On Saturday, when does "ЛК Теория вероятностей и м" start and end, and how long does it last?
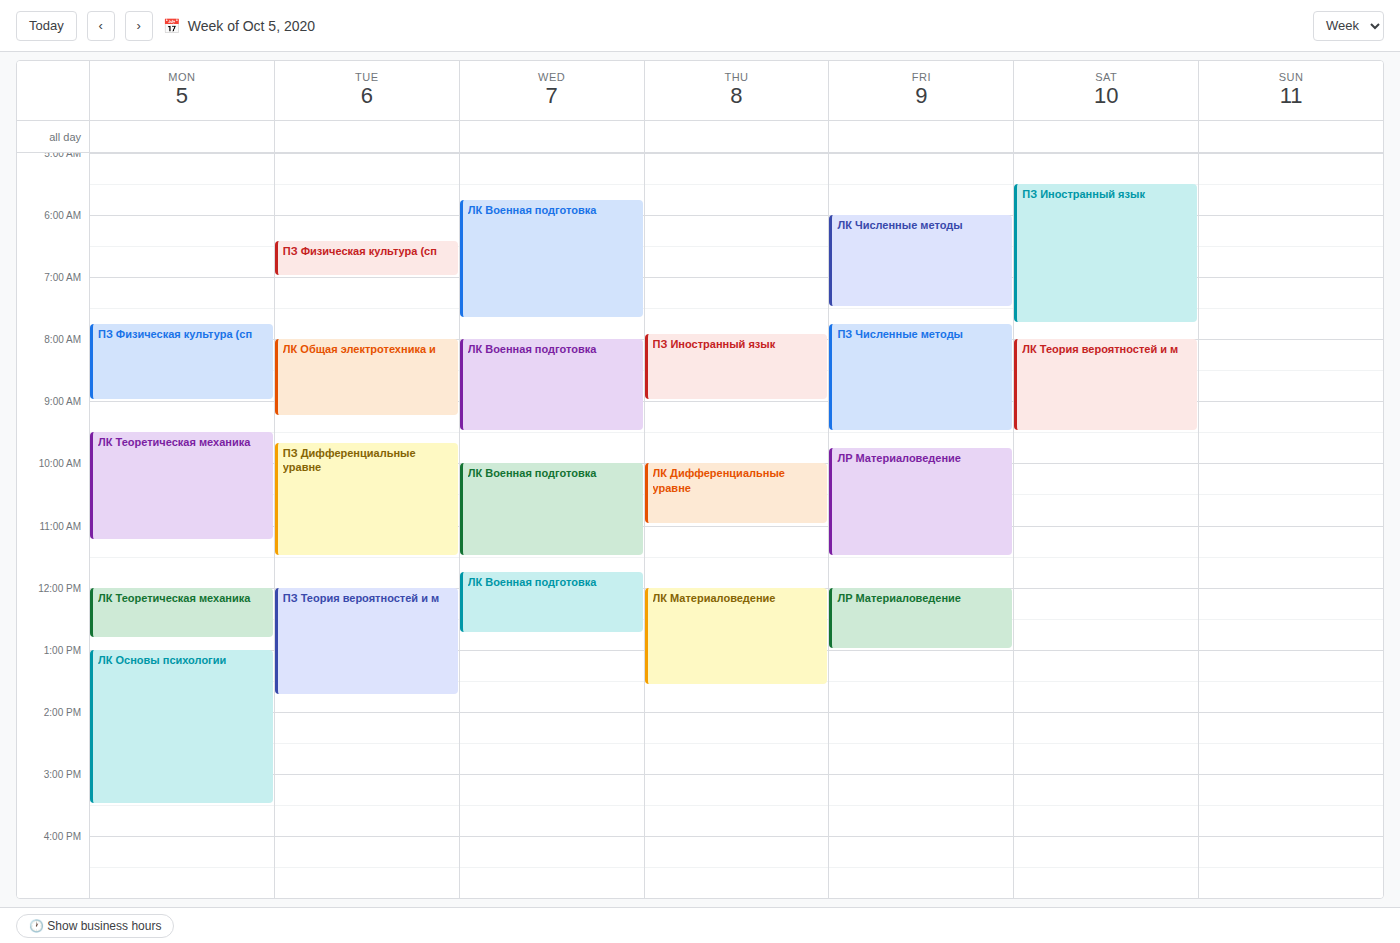
8:00 AM to 9:30 AM, 1 hour 30 minutes